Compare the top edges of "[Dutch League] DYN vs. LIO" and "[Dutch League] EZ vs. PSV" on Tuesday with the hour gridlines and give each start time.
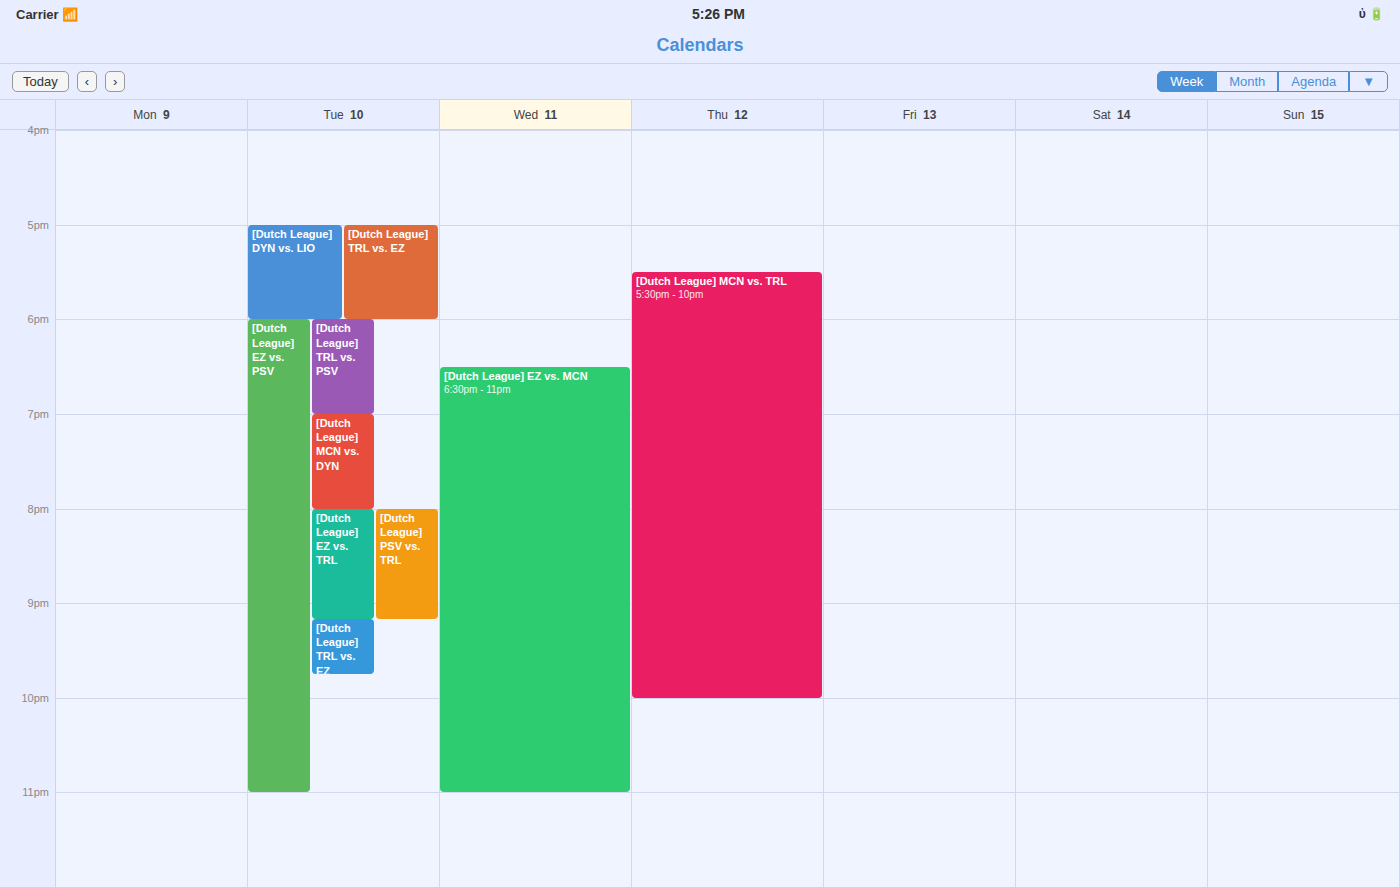
"[Dutch League] DYN vs. LIO": 5:00 PM, exactly on the 5 PM line. "[Dutch League] EZ vs. PSV": 6:00 PM, exactly on the 6 PM line.